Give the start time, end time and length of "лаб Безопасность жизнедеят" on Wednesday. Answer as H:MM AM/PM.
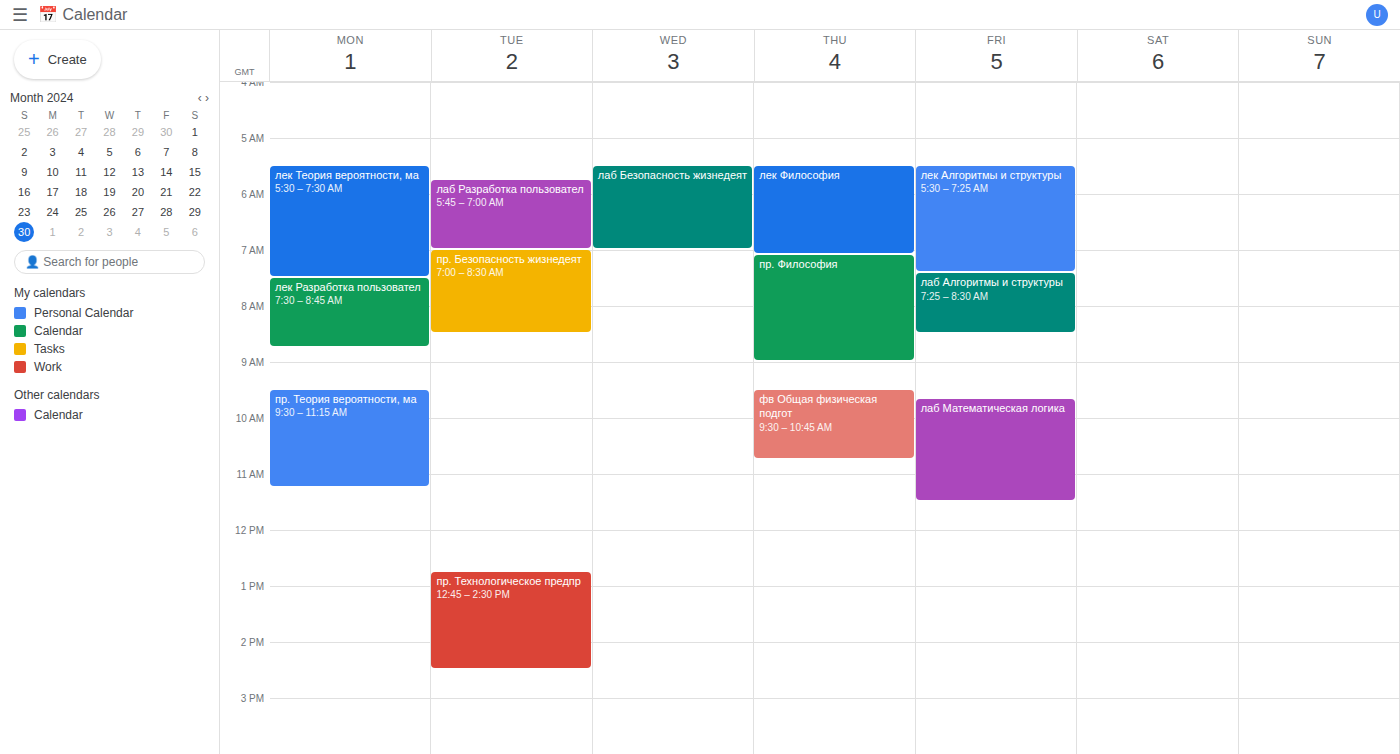
5:30 AM to 7:00 AM, 1 hour 30 minutes